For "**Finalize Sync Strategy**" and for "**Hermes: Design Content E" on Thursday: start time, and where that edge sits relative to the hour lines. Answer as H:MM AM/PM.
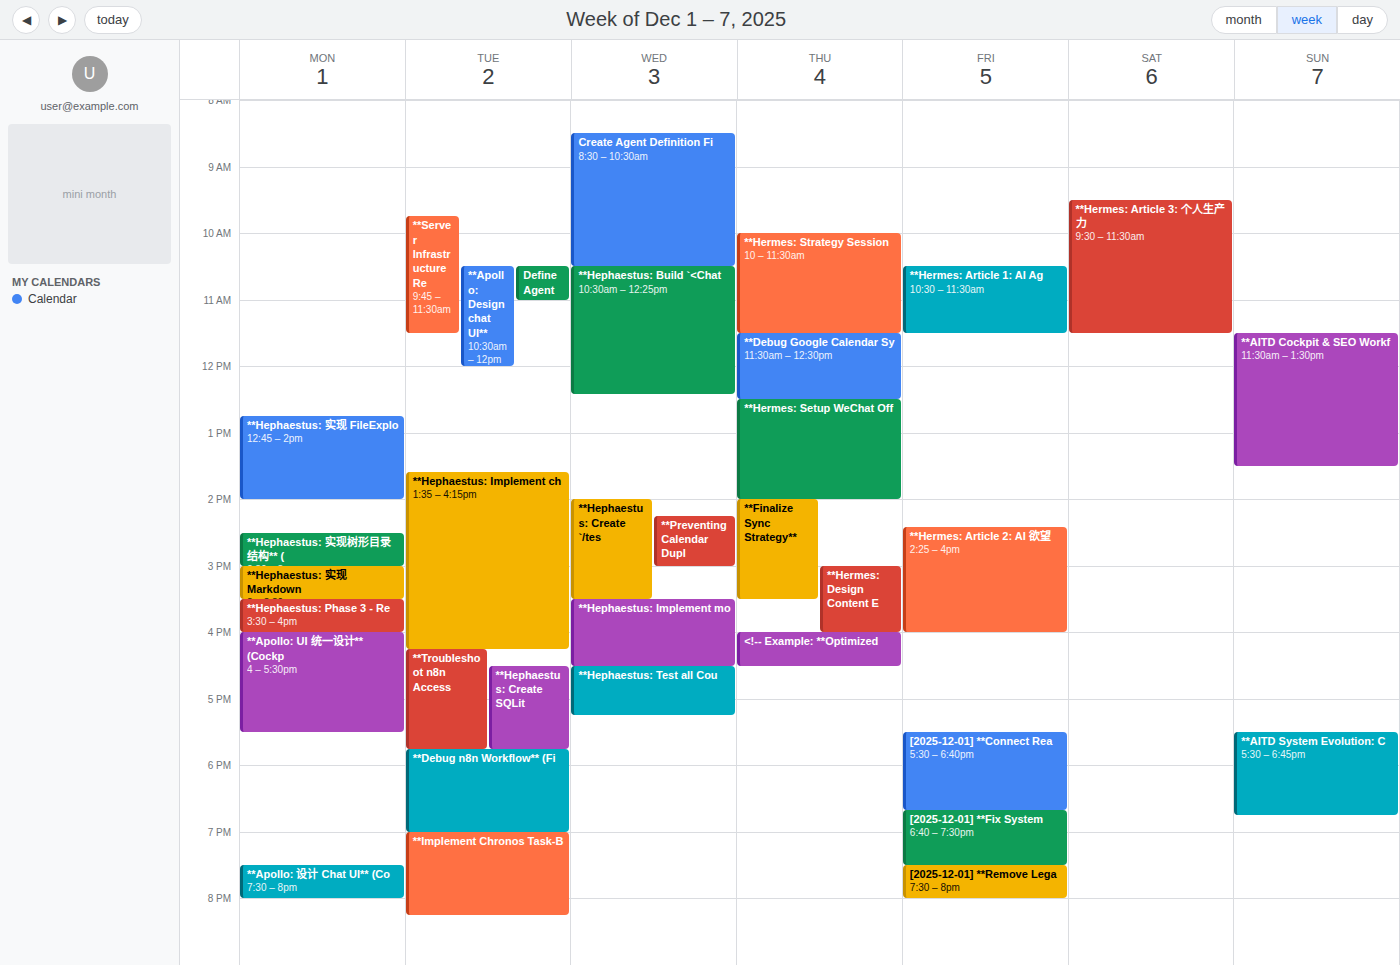
"**Finalize Sync Strategy**": 2:00 PM, exactly on the 2 PM line. "**Hermes: Design Content E": 3:00 PM, exactly on the 3 PM line.